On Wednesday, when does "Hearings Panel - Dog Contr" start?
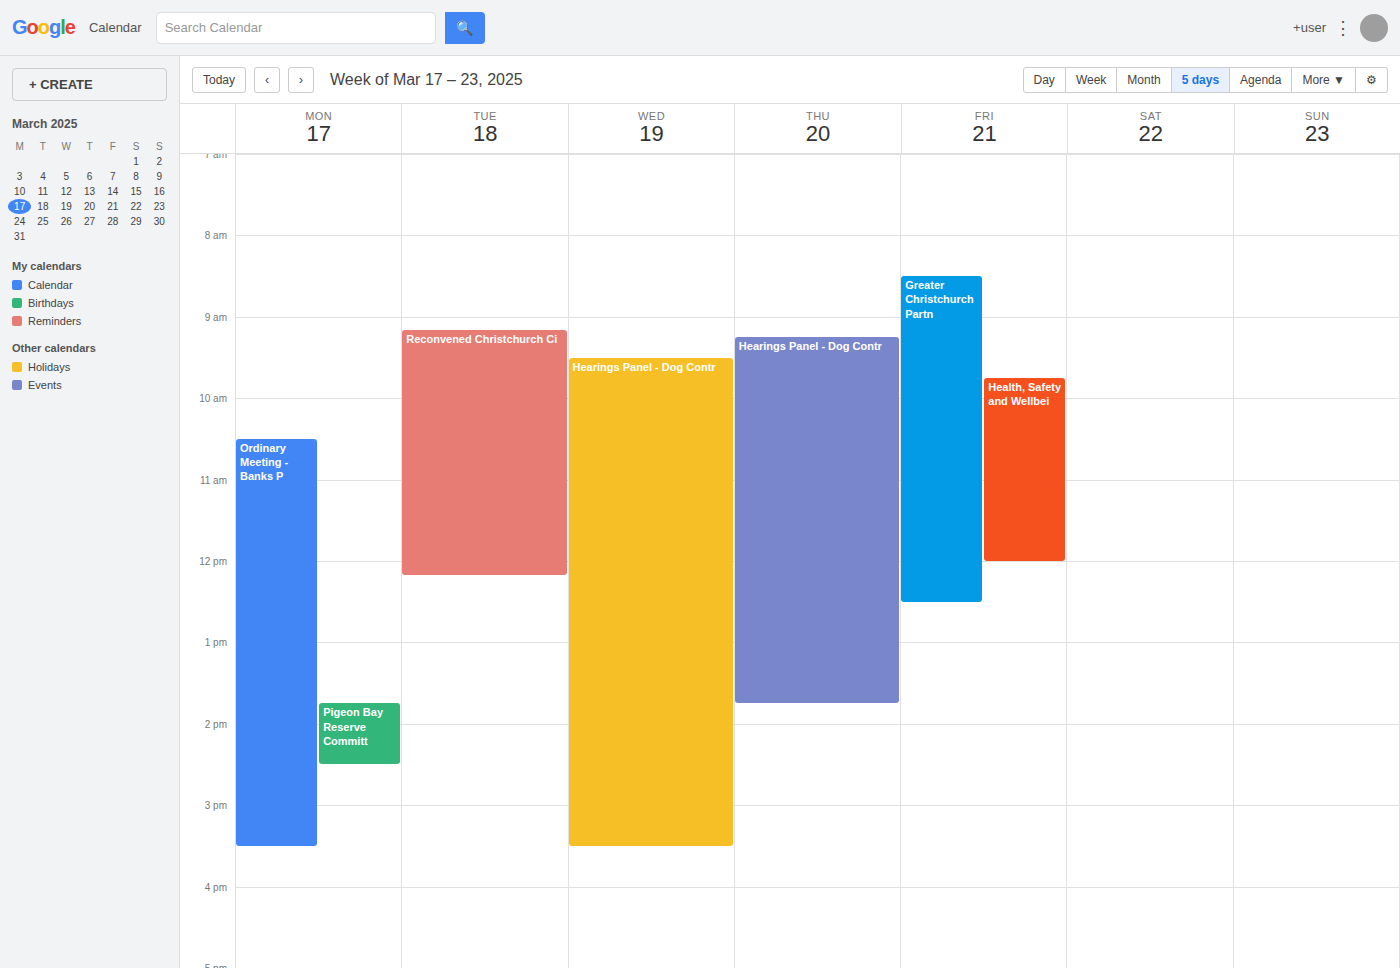
09:30